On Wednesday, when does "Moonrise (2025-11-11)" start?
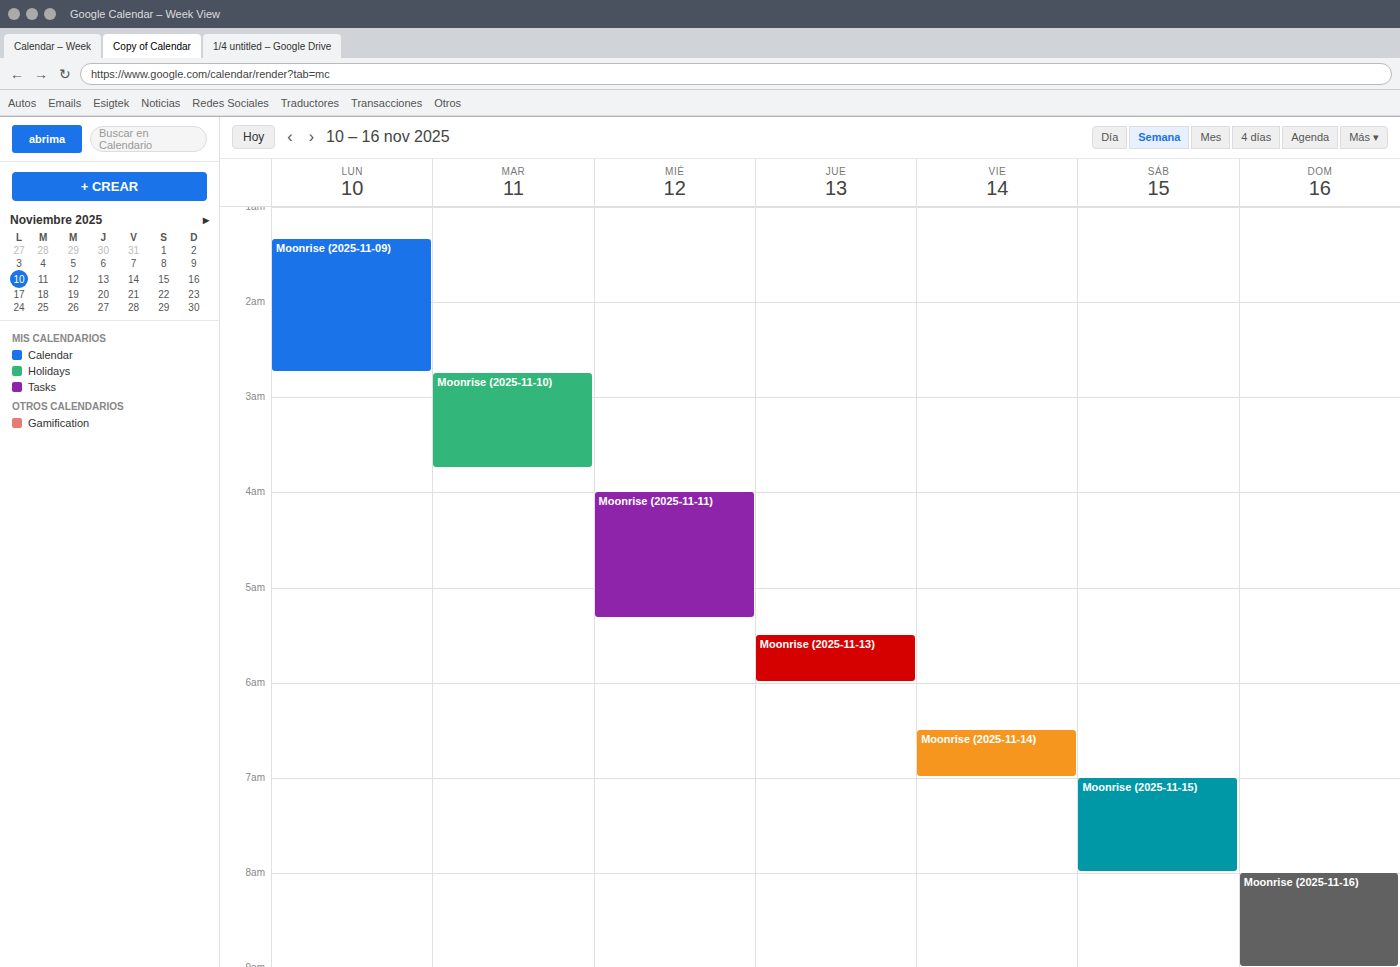
4:00 AM